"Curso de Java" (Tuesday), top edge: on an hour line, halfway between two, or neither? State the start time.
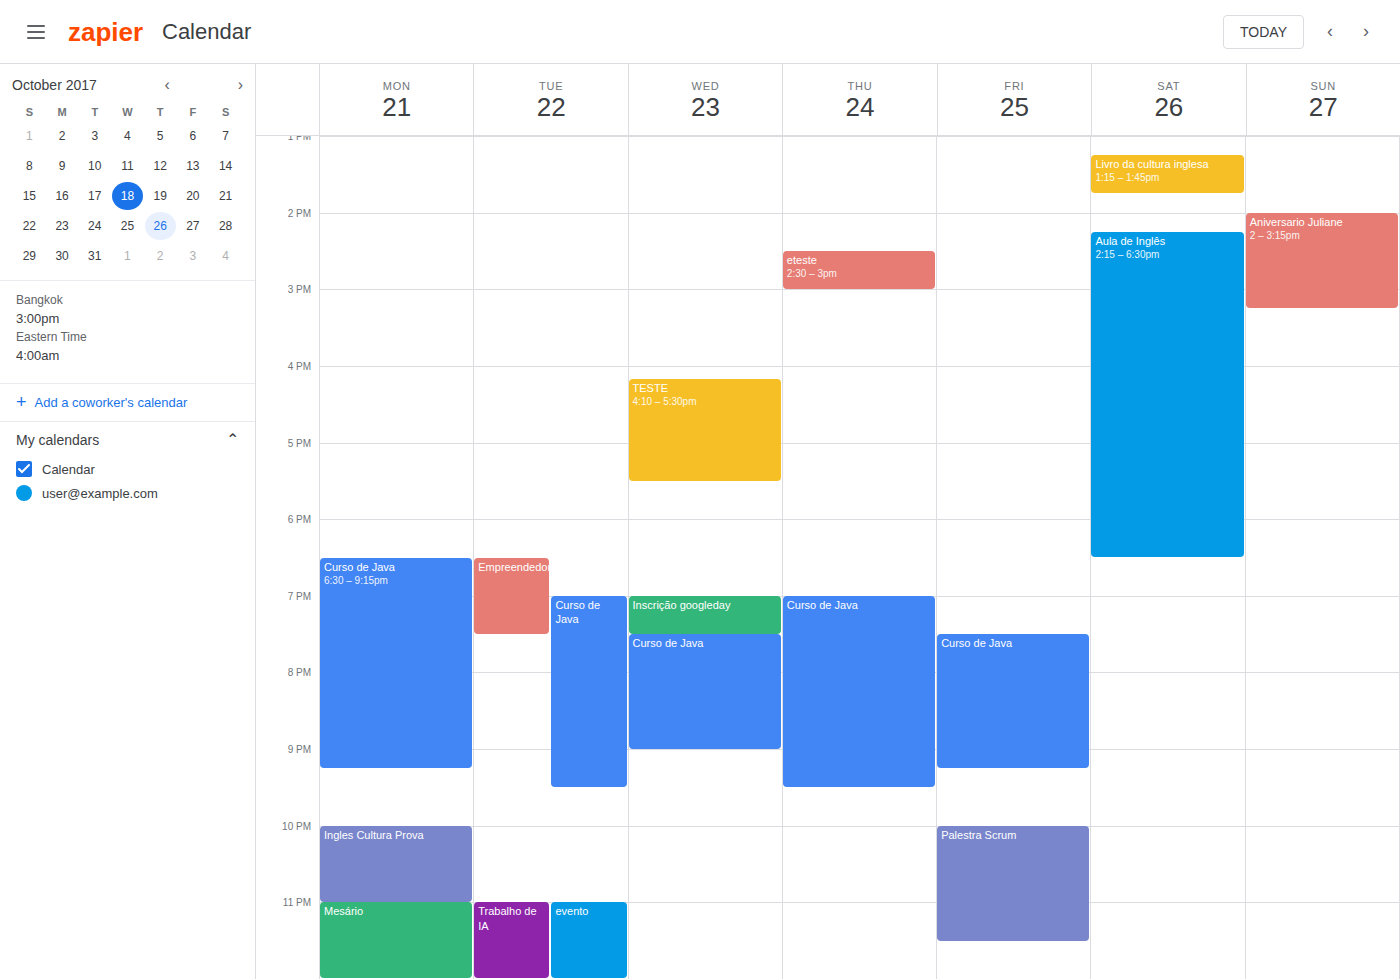
7:00 PM -- exactly on the 7 PM line.